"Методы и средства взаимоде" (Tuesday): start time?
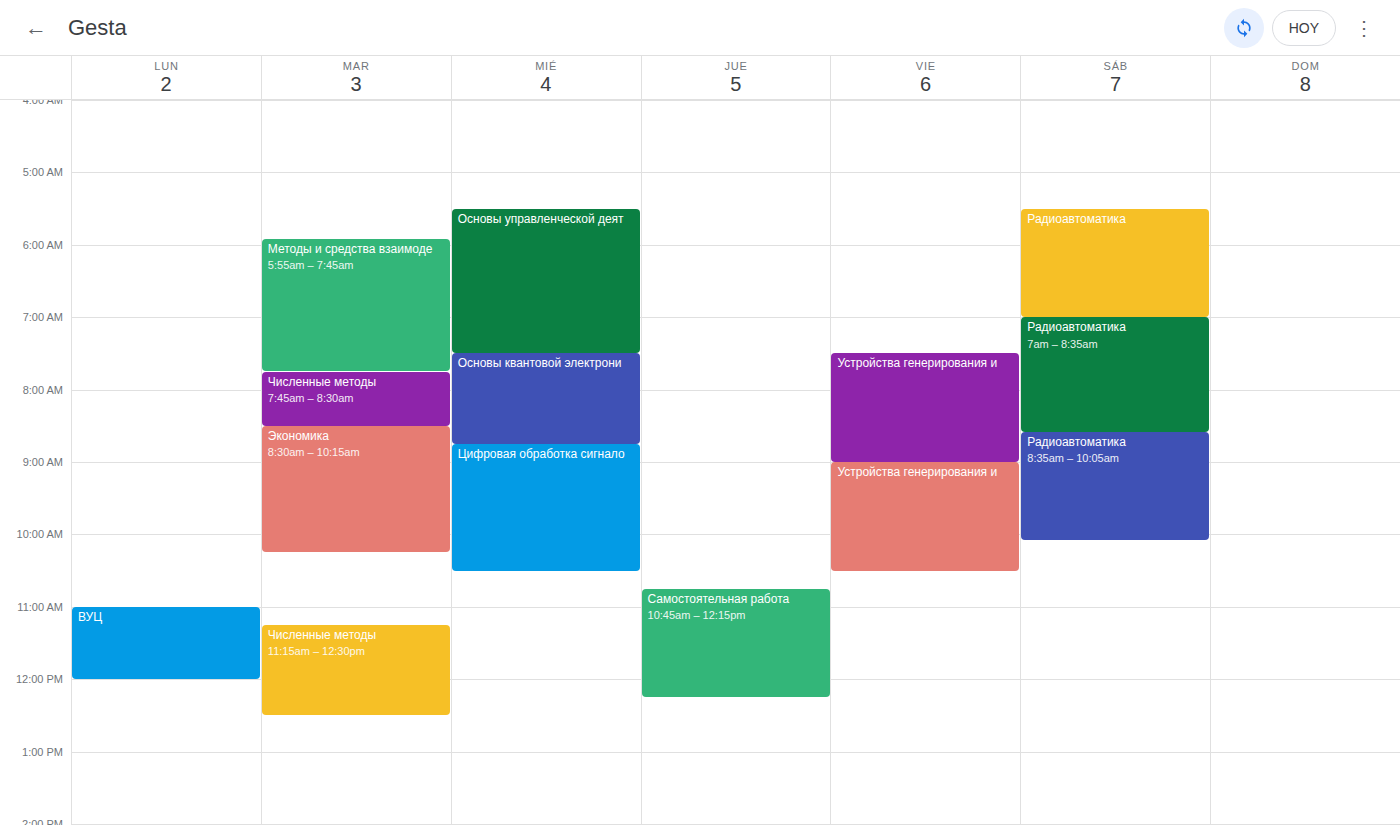
5:55 AM